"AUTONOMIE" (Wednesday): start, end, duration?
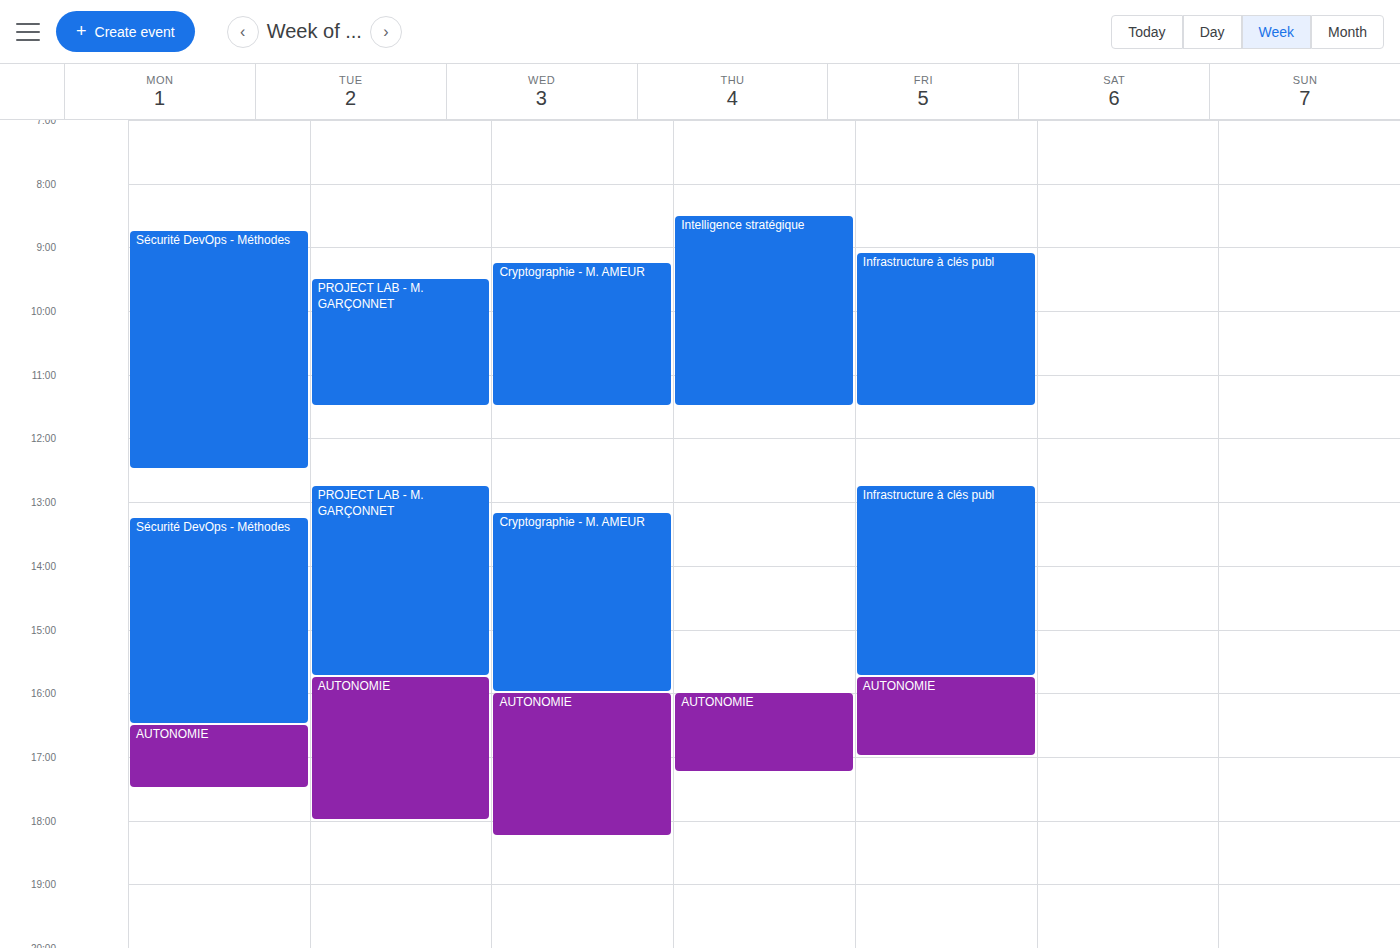
16:00 to 18:15, 2 hours 15 minutes